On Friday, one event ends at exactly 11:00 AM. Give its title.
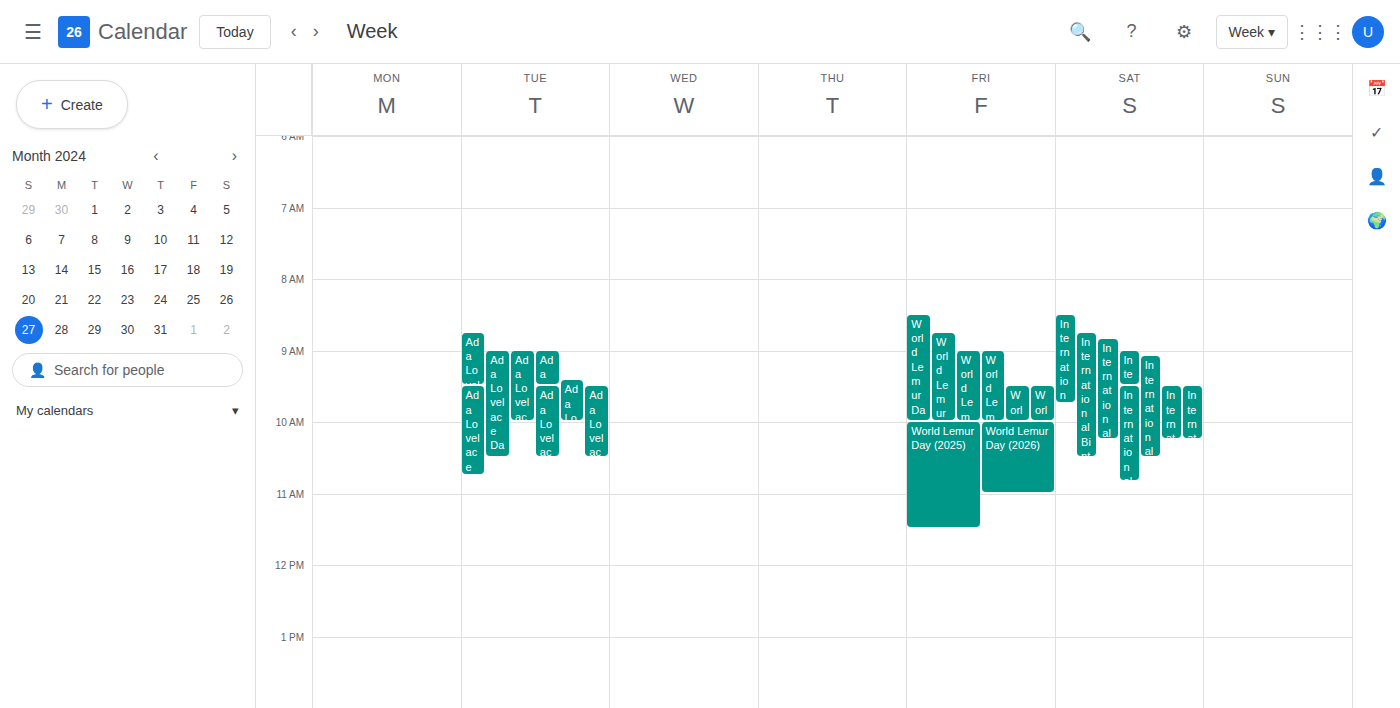
"World Lemur Day (2026)"